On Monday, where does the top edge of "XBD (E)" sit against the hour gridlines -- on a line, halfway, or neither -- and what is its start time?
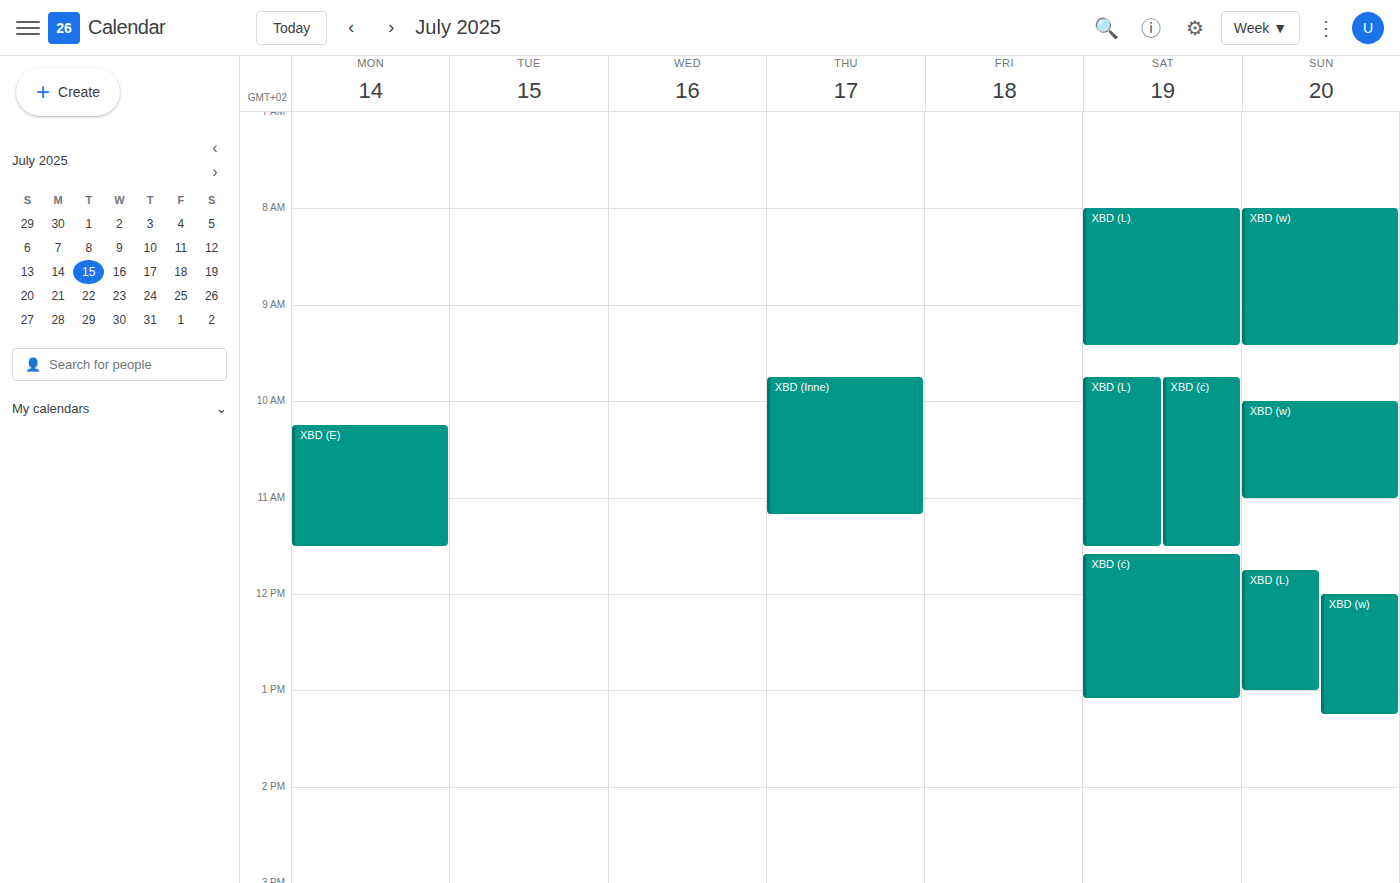
10:15 AM -- neither: a quarter of the way from the 10 AM line to the 11 AM line.